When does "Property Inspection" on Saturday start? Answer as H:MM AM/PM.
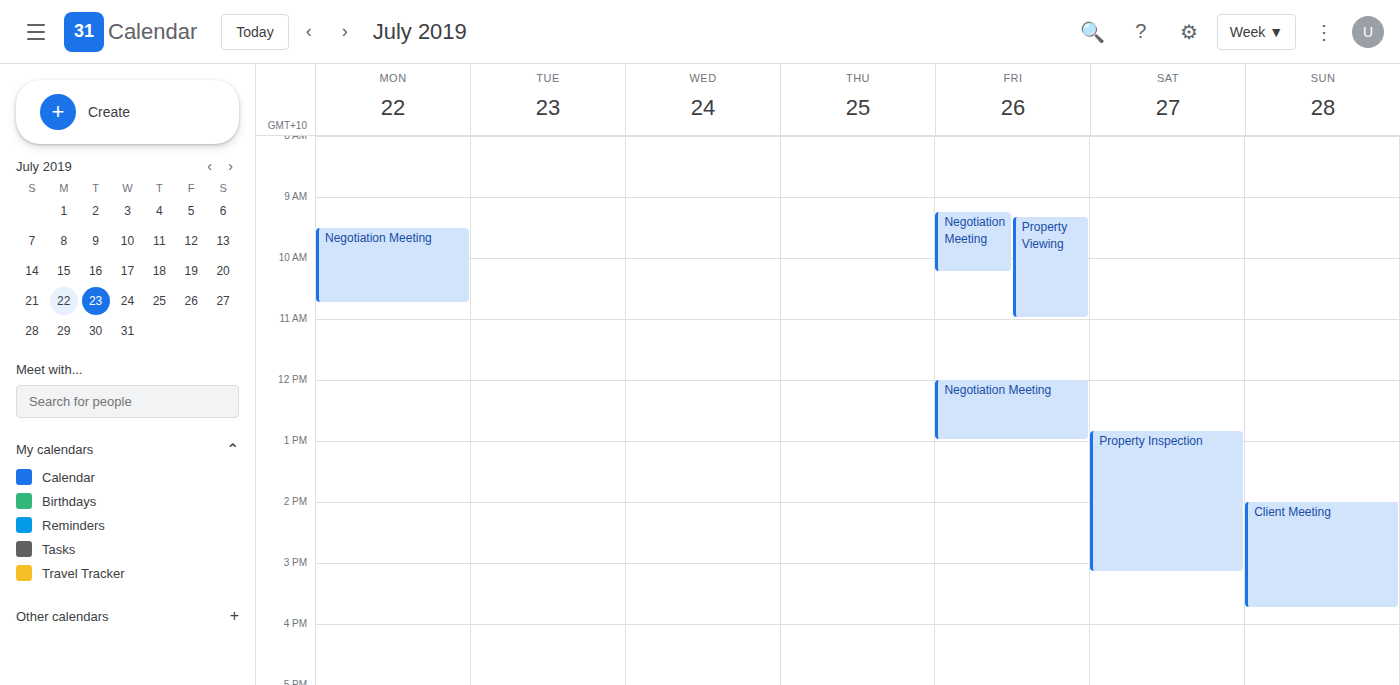
12:50 PM